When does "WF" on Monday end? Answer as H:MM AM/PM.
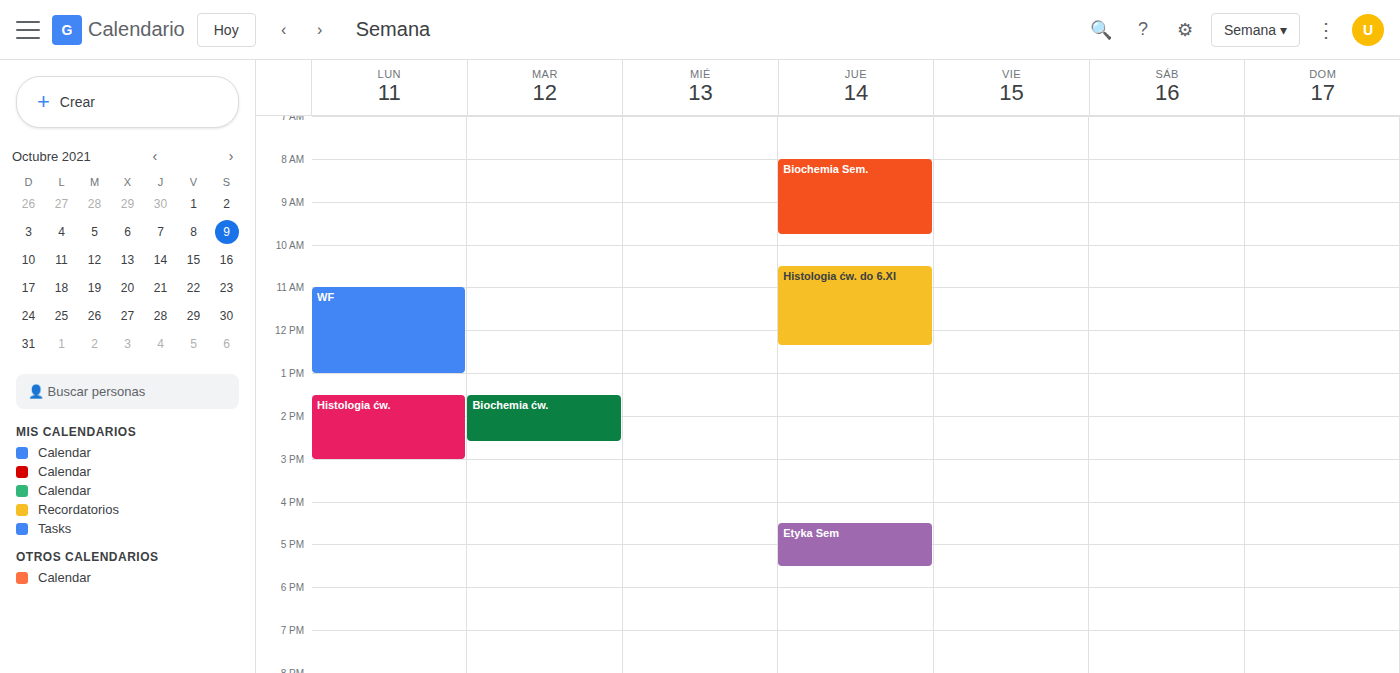
1:00 PM